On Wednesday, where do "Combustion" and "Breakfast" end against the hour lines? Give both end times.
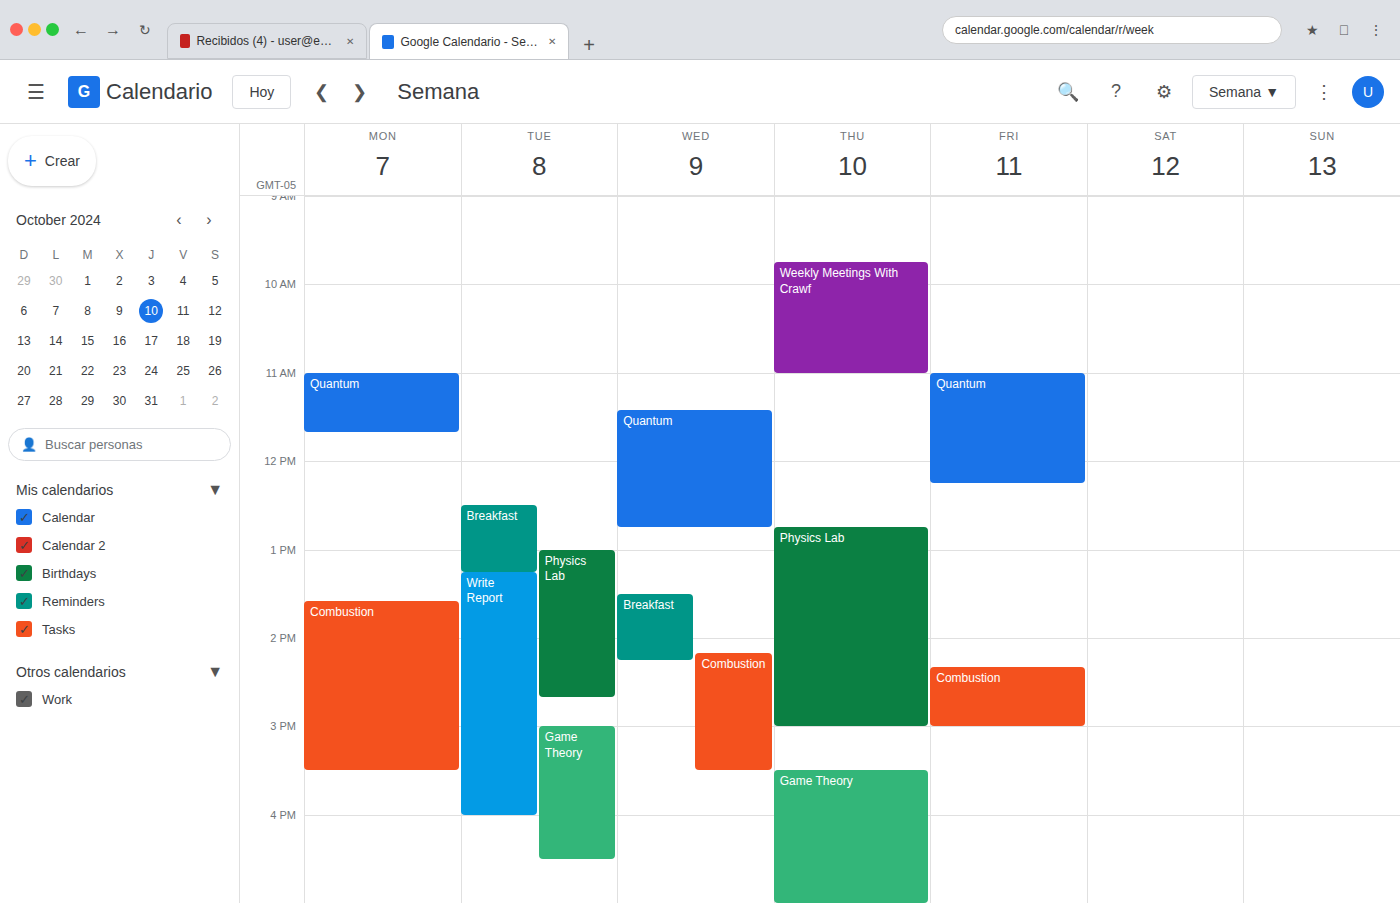
"Combustion": 3:30 PM, halfway between the 3 PM and 4 PM lines. "Breakfast": 2:15 PM, neither: a quarter of the way from the 2 PM line to the 3 PM line.